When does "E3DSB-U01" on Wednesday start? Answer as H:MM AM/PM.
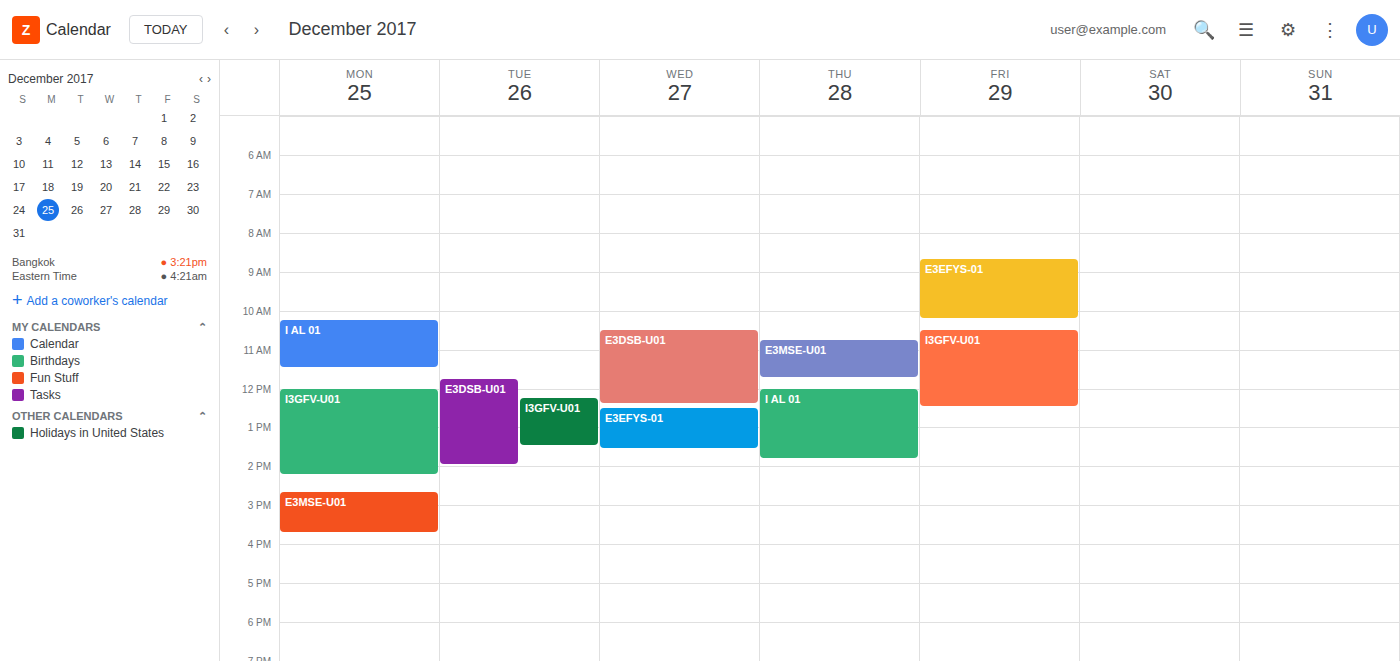
10:30 AM